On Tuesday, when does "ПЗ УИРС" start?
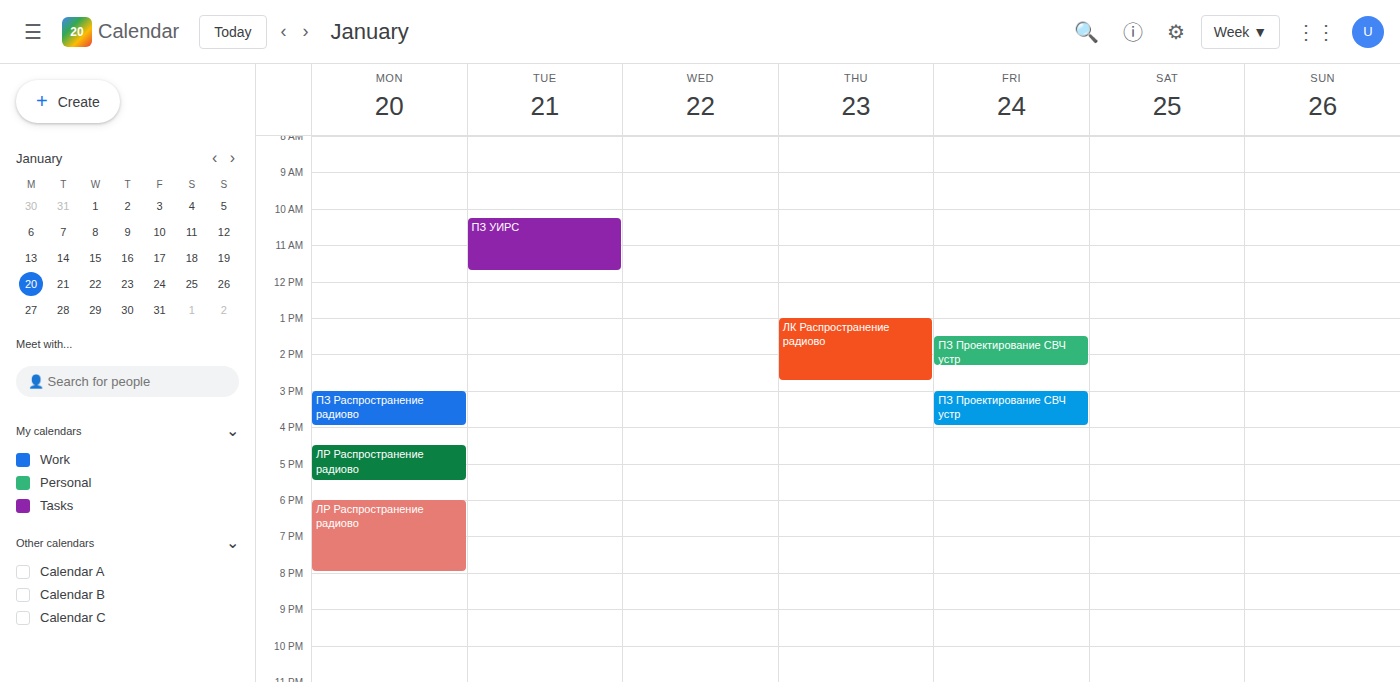
10:15